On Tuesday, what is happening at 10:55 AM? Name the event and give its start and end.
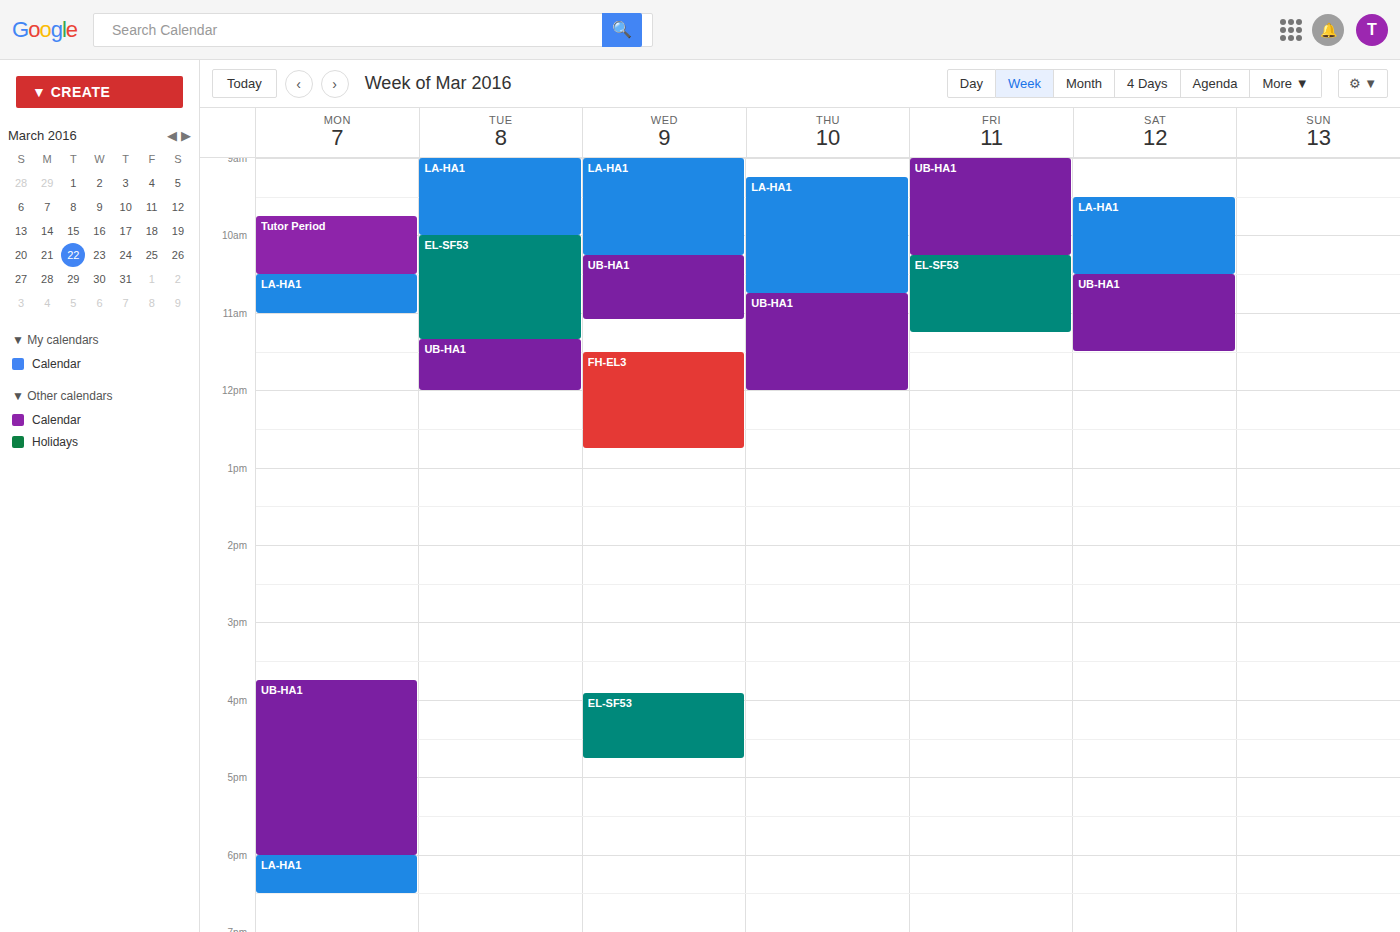
"EL-SF53", 10:00 AM to 11:20 AM